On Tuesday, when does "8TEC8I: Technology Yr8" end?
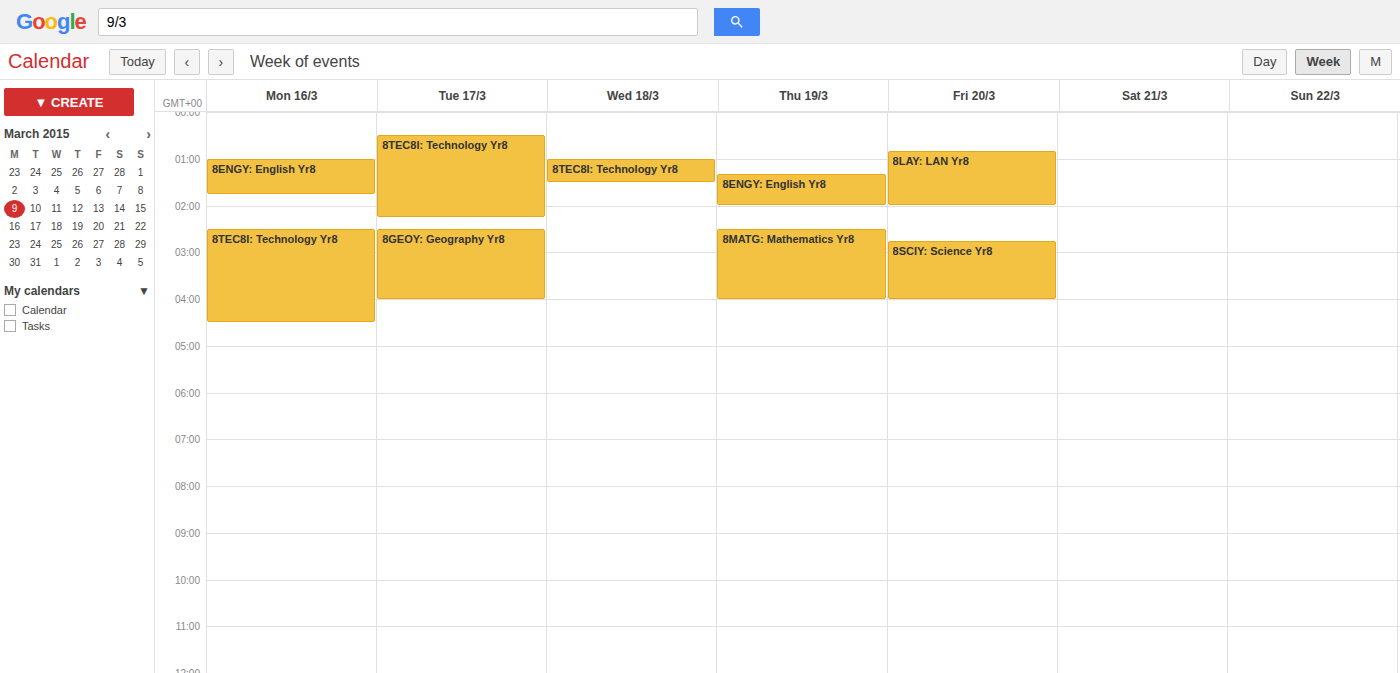
2:15 AM